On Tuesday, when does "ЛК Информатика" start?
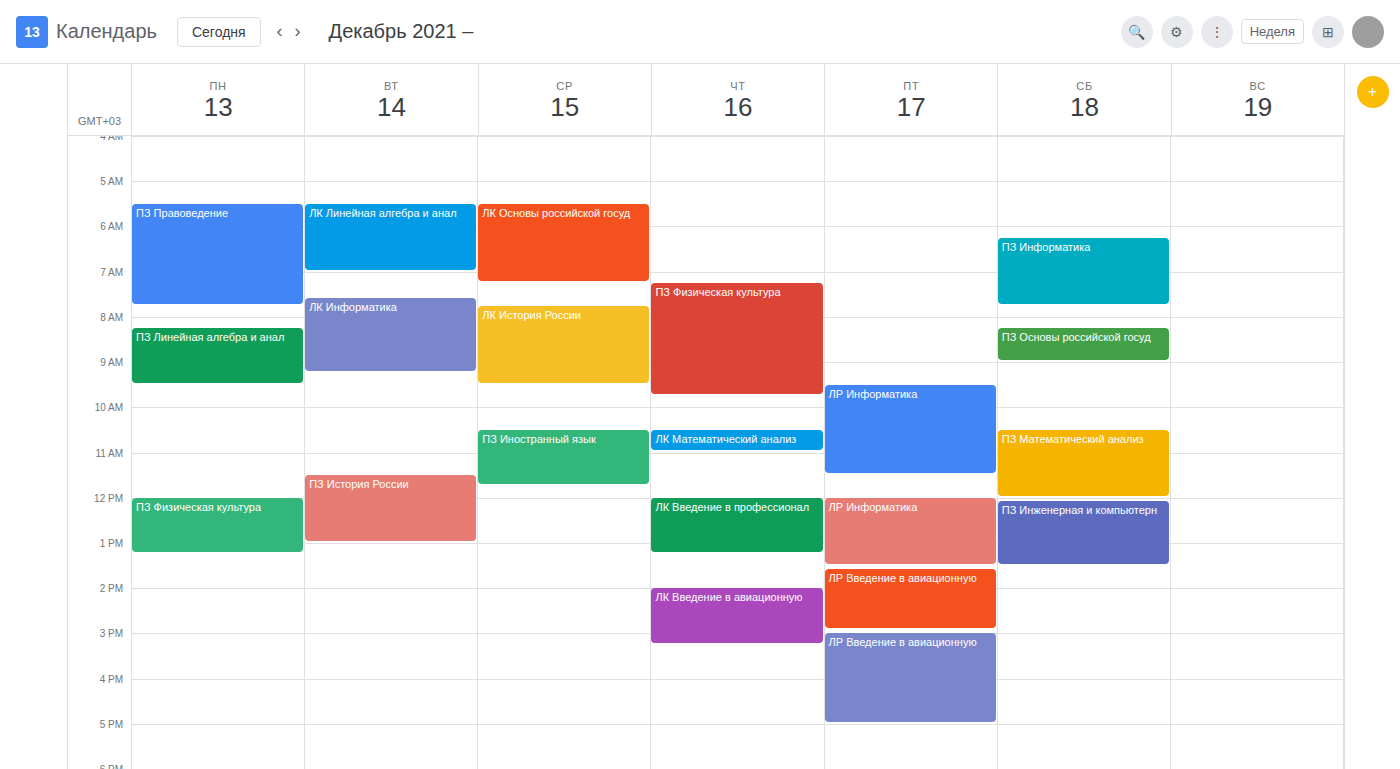
7:35 AM